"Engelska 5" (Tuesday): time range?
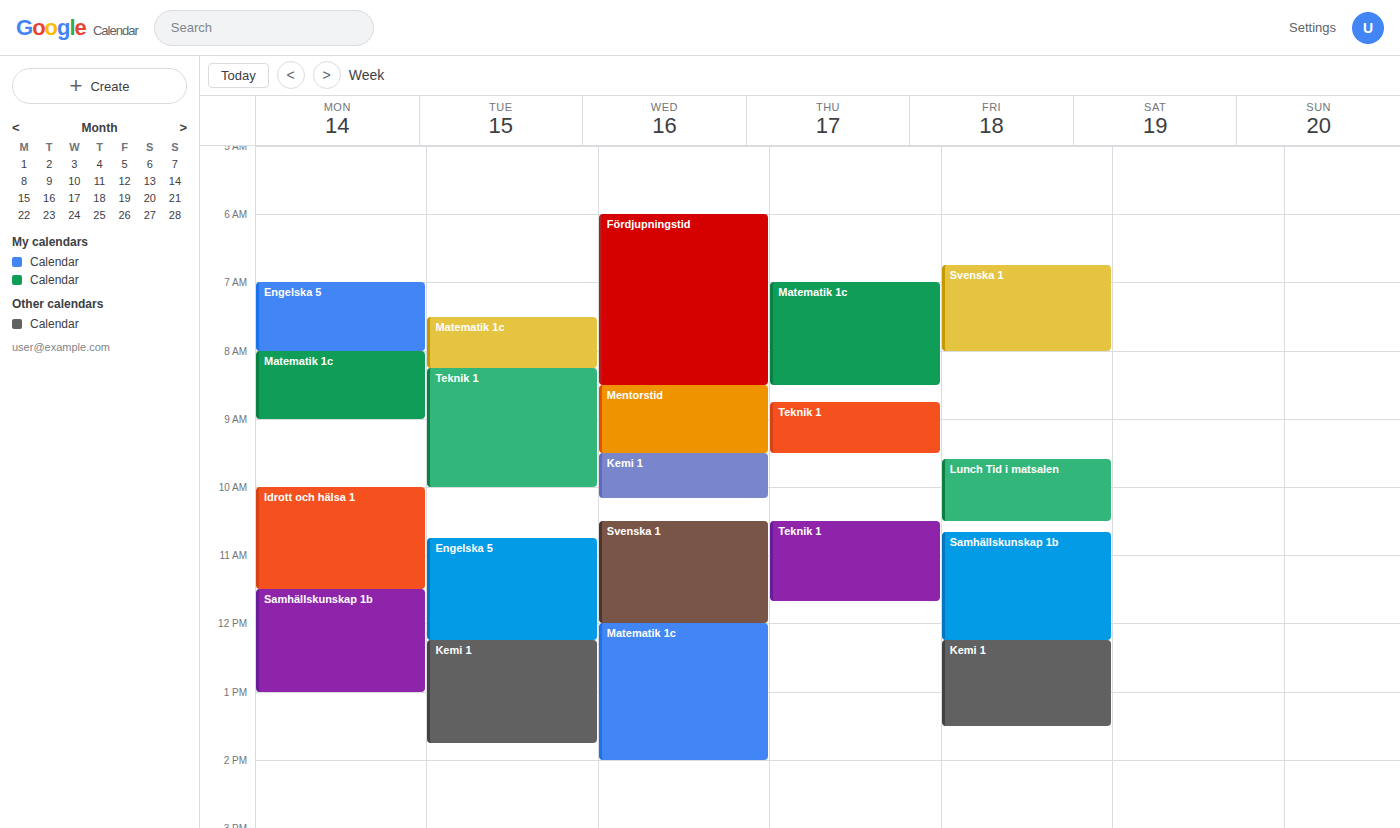
10:45 AM to 12:15 PM